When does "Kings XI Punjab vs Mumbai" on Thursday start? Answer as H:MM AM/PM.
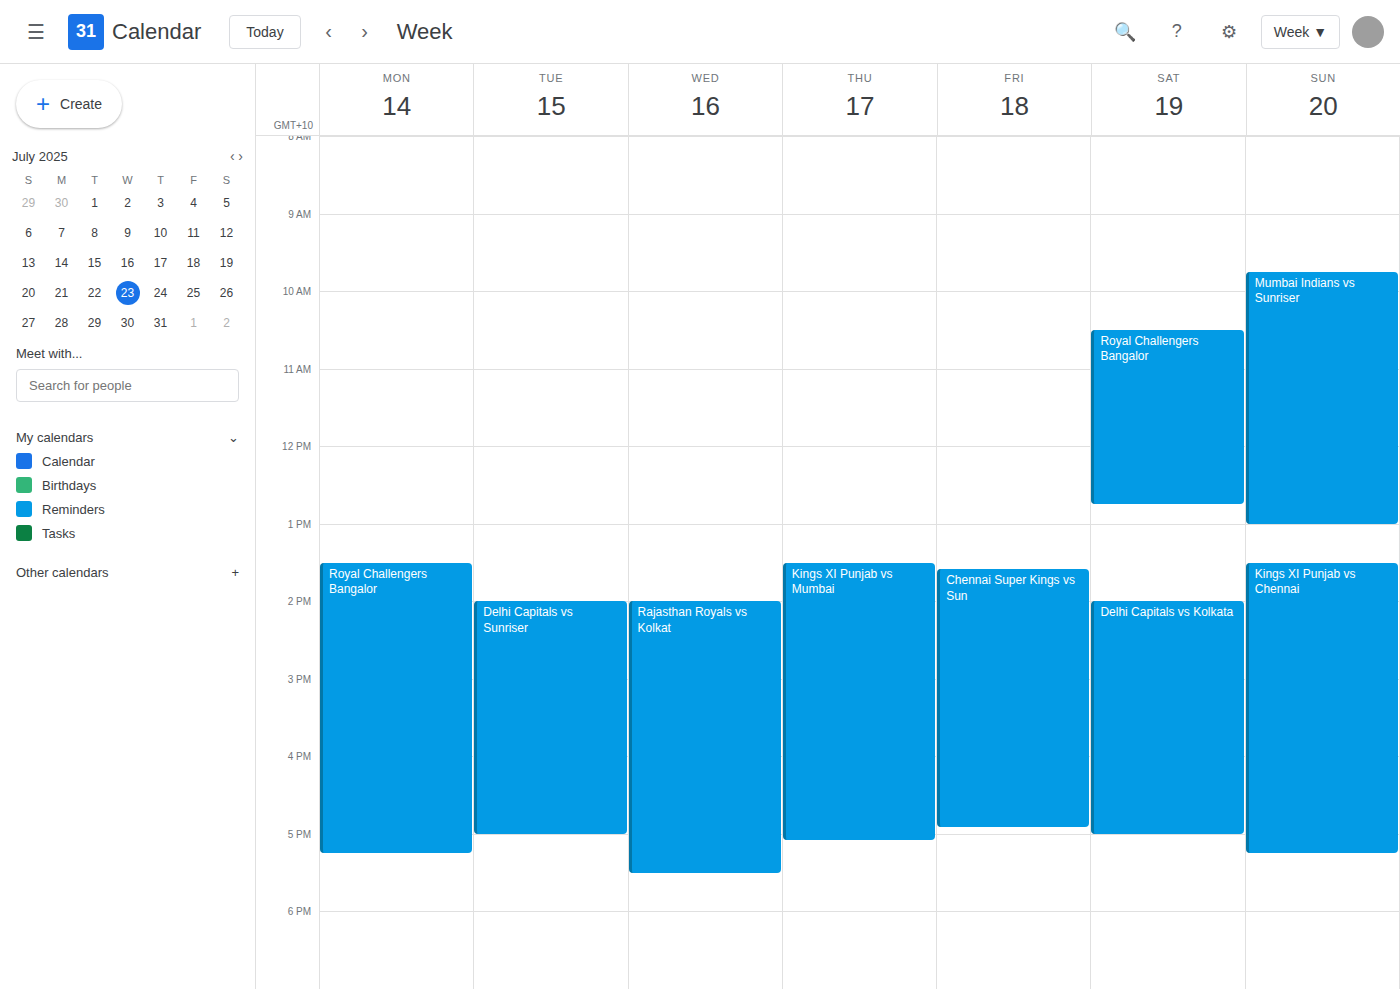
1:30 PM